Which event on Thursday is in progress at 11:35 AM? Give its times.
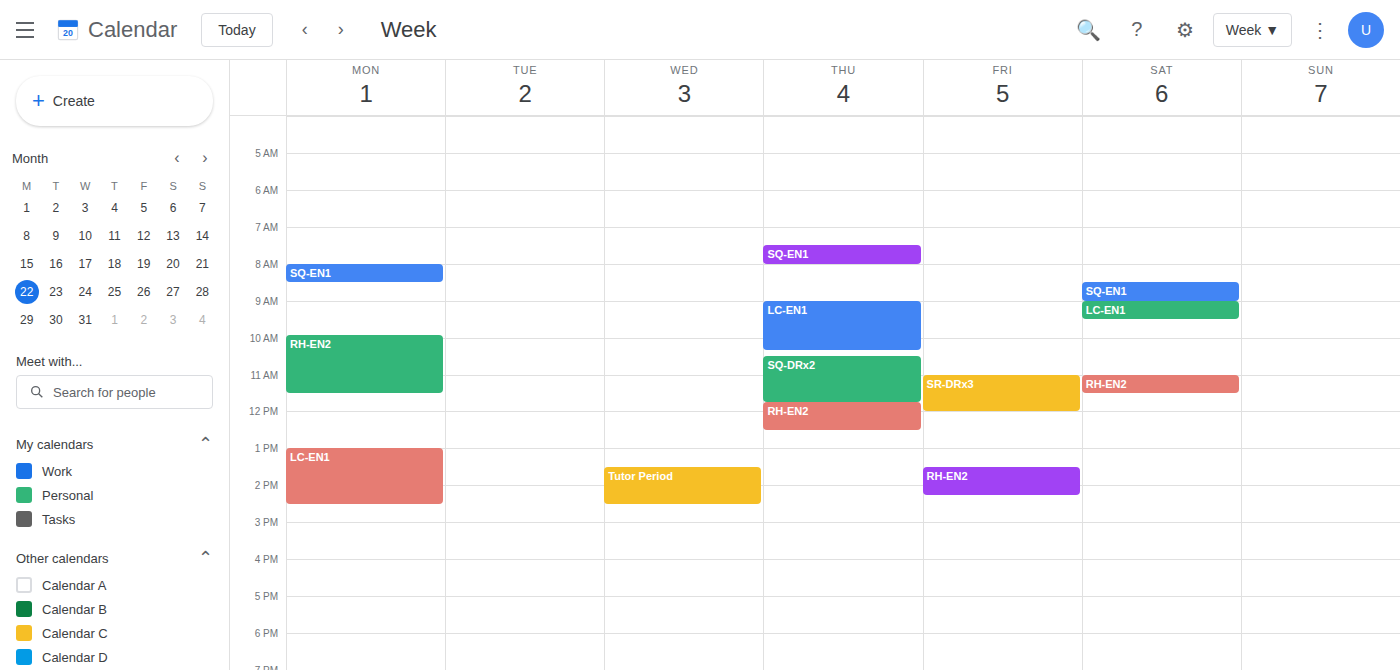
"SQ-DRx2", 10:30 AM to 11:45 AM